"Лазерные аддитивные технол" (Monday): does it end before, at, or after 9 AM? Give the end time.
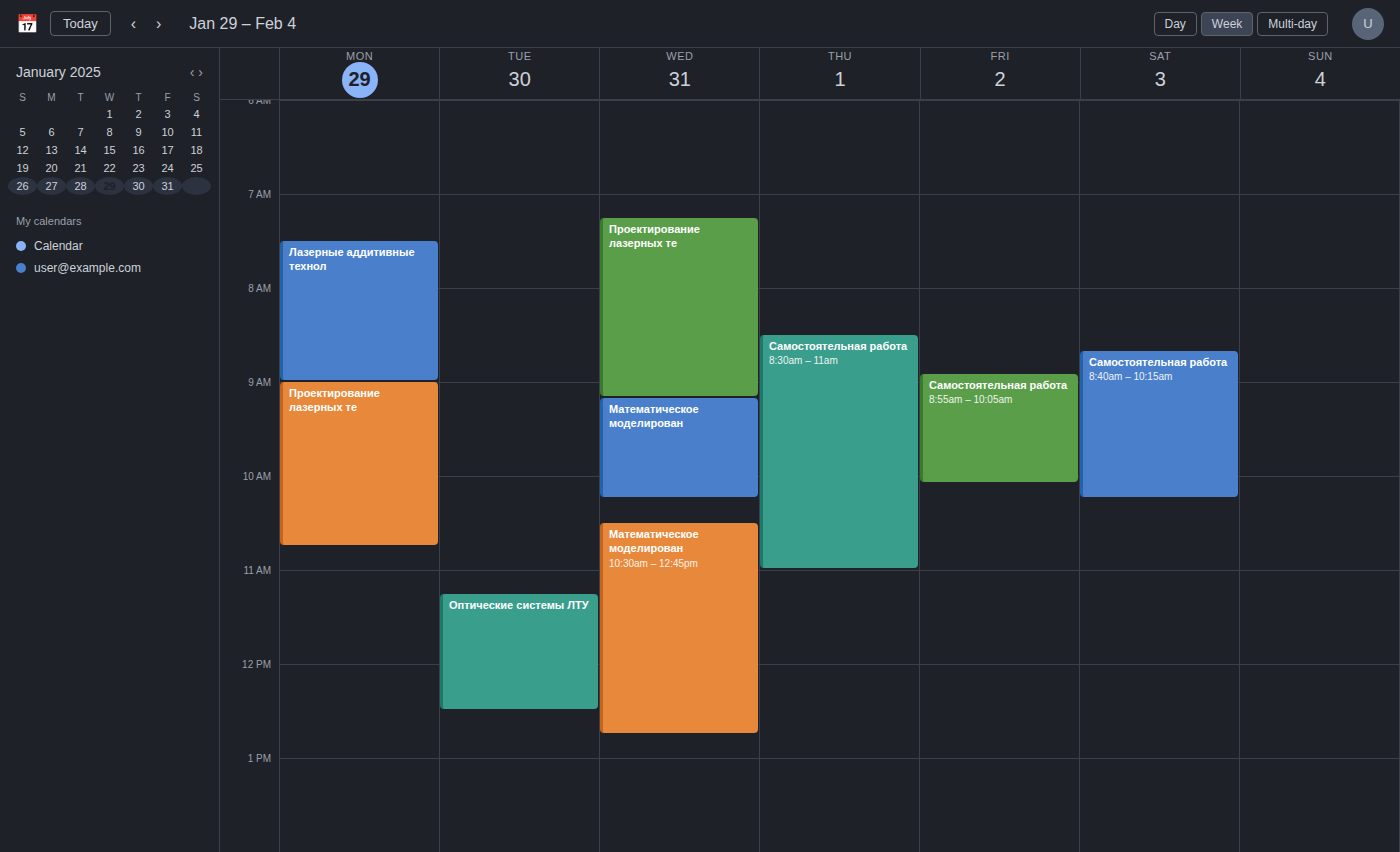
9:00 AM -- exactly at 9 AM, on the 9 AM line.